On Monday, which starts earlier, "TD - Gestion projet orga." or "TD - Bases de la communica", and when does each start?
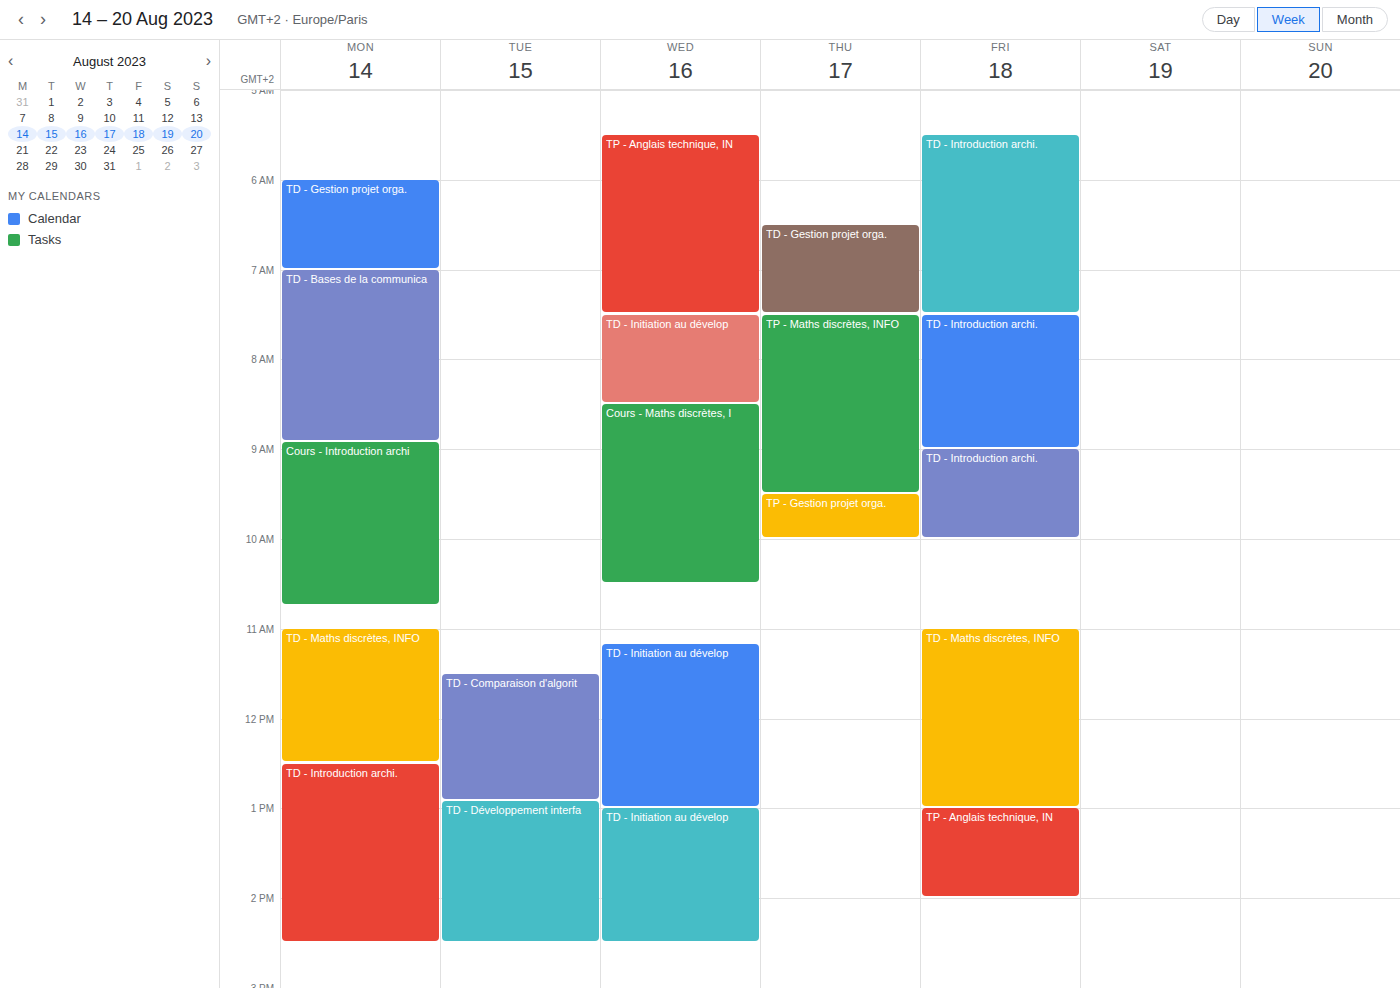
"TD - Gestion projet orga." 6:00 AM; "TD - Bases de la communica" 7:00 AM.